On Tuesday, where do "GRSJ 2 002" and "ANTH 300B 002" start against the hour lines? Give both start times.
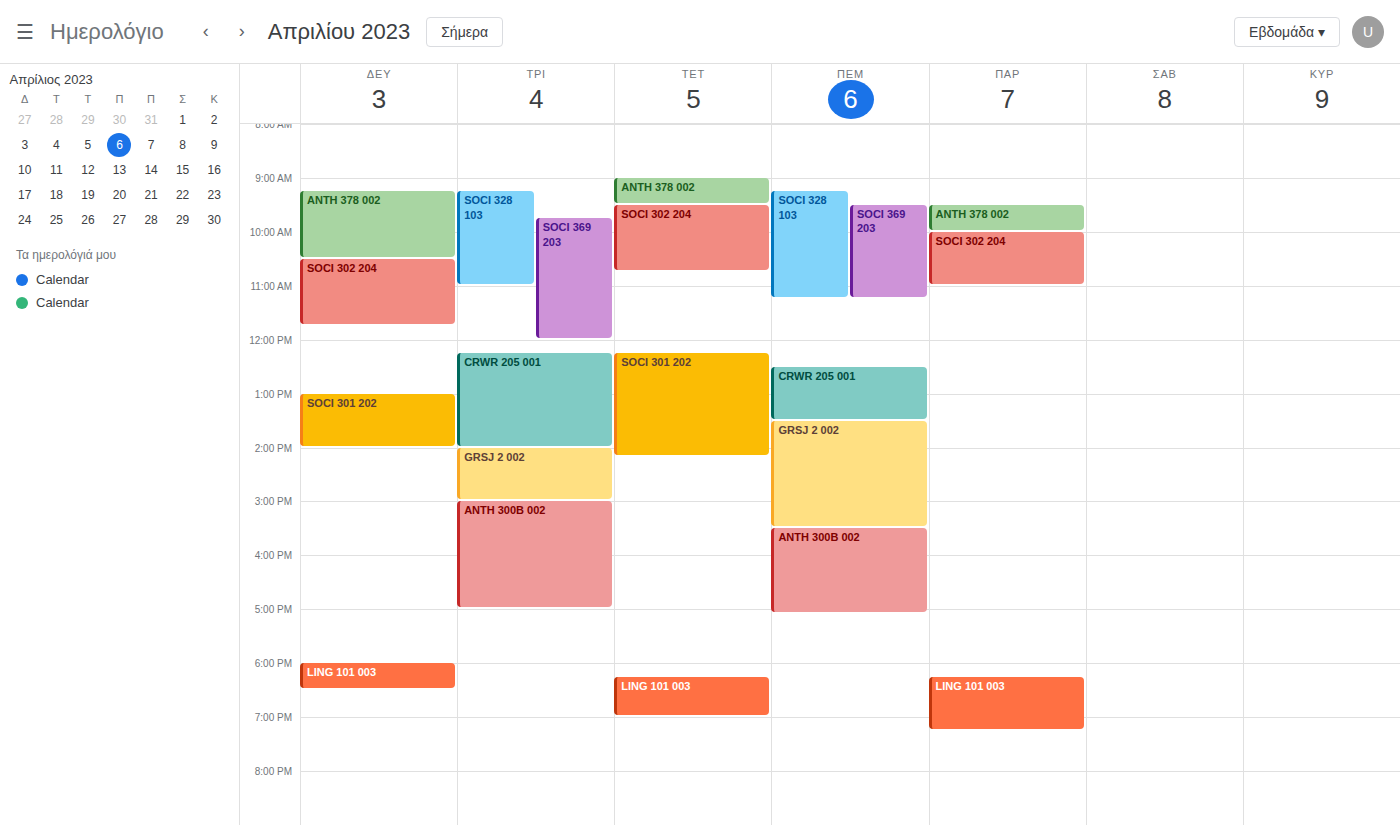
"GRSJ 2 002": 2:00 PM, exactly on the 2 PM line. "ANTH 300B 002": 3:00 PM, exactly on the 3 PM line.